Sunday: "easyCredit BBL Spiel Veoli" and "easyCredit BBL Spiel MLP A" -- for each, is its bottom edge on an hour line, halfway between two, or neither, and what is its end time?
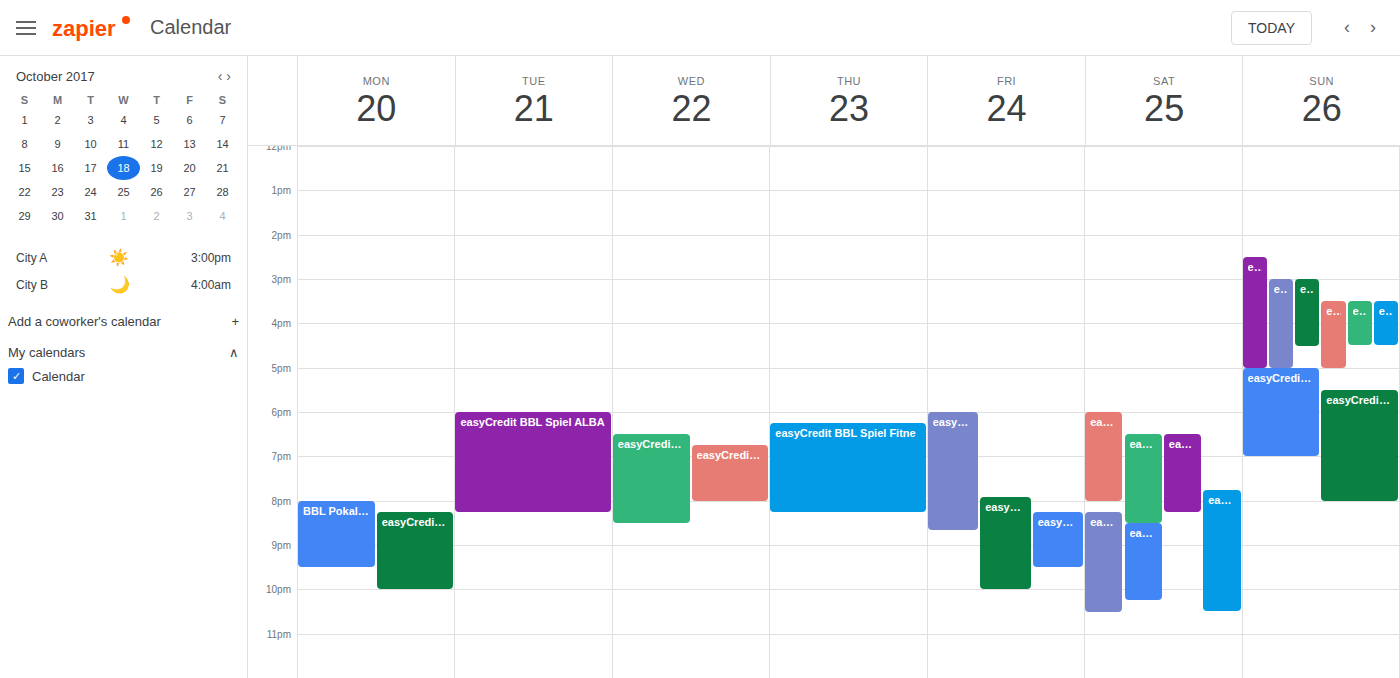
"easyCredit BBL Spiel Veoli": 5:00 PM, exactly on the 5 PM line. "easyCredit BBL Spiel MLP A": 7:00 PM, exactly on the 7 PM line.